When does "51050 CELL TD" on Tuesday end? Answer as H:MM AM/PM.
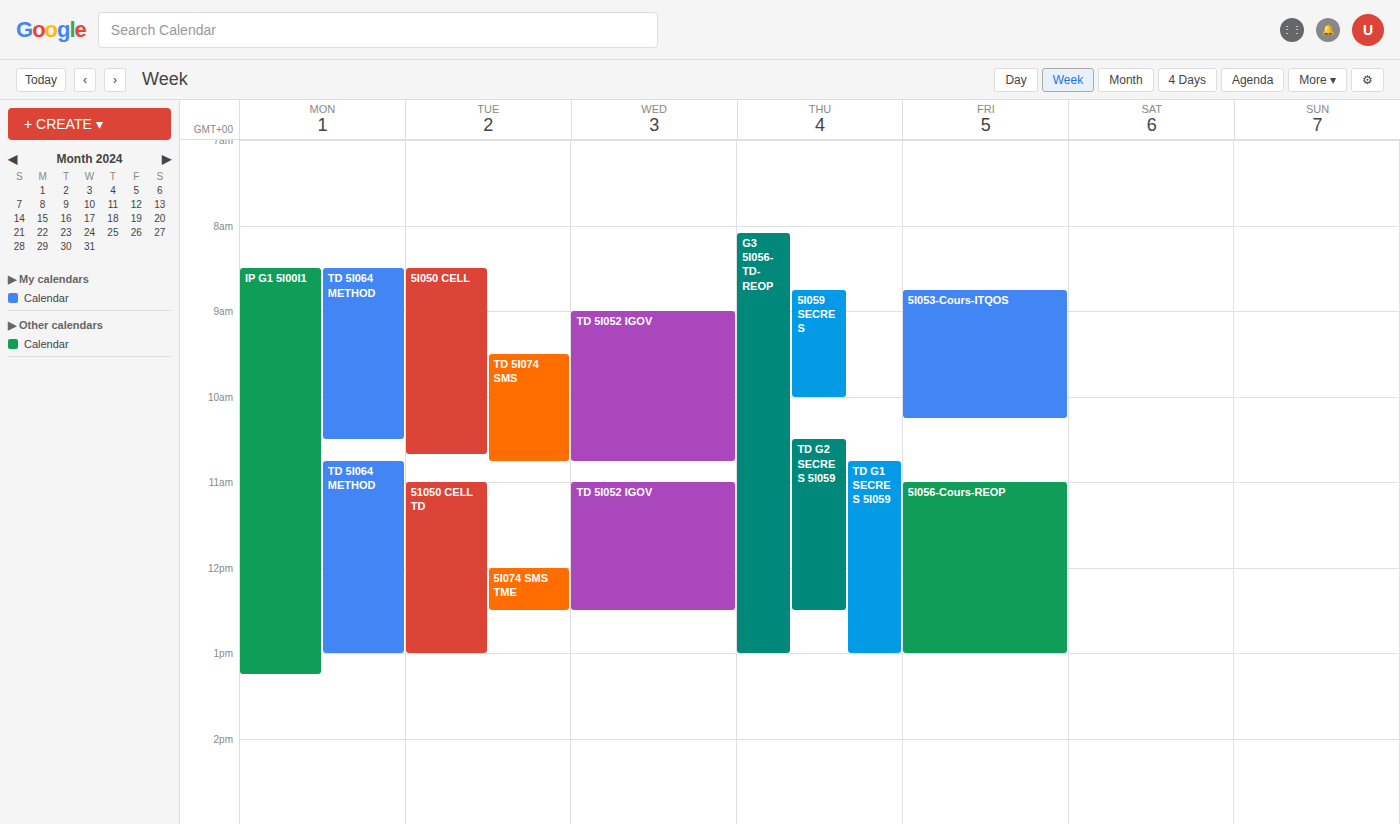
1:00 PM